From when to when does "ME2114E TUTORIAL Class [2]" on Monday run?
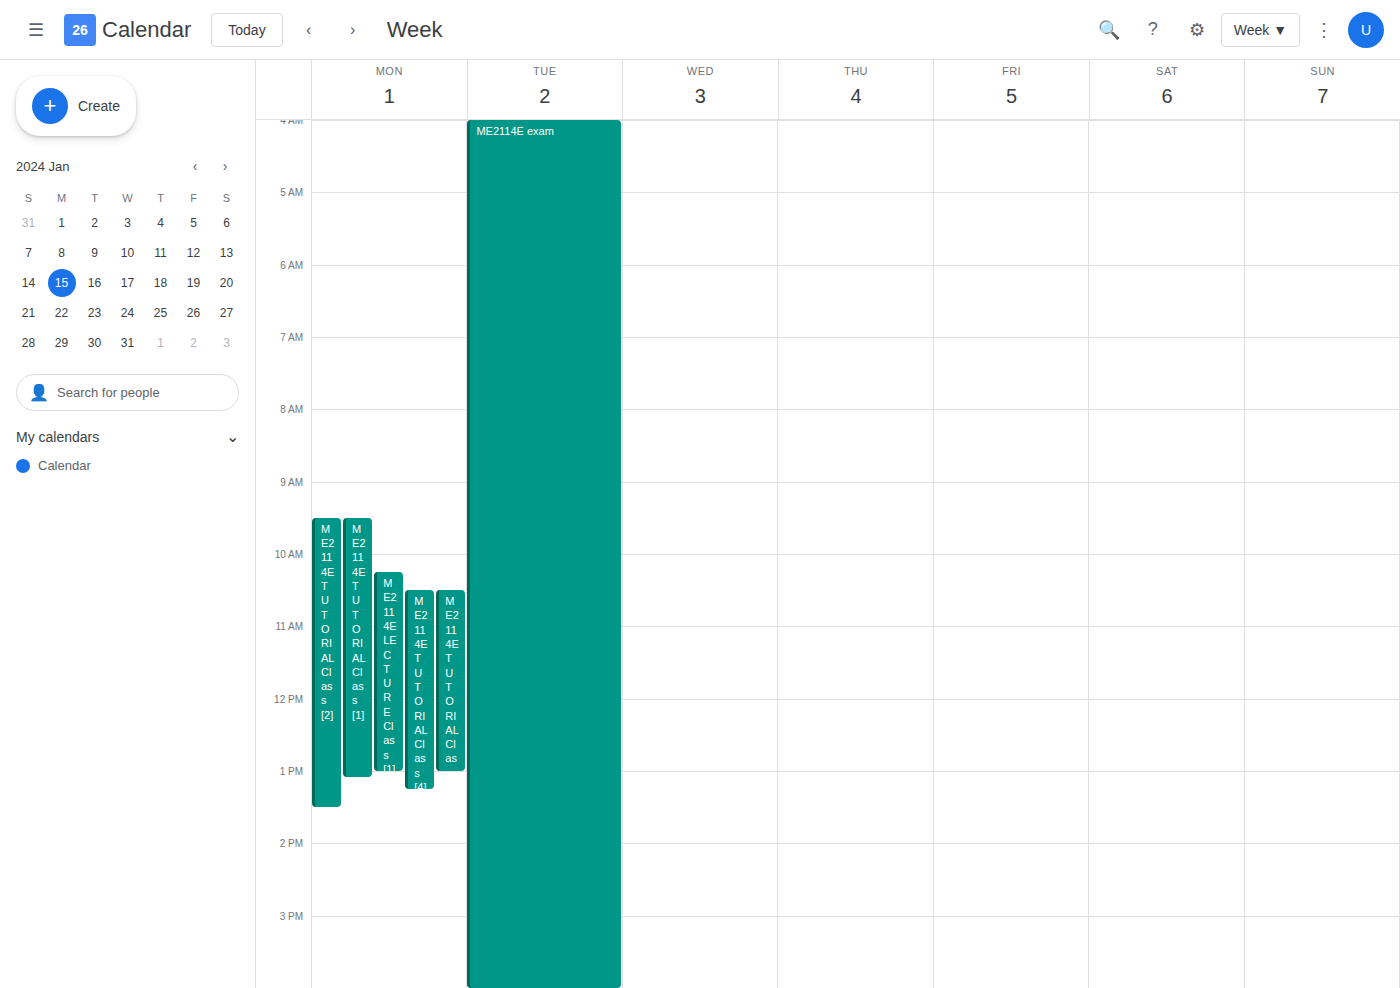
09:30 to 13:30